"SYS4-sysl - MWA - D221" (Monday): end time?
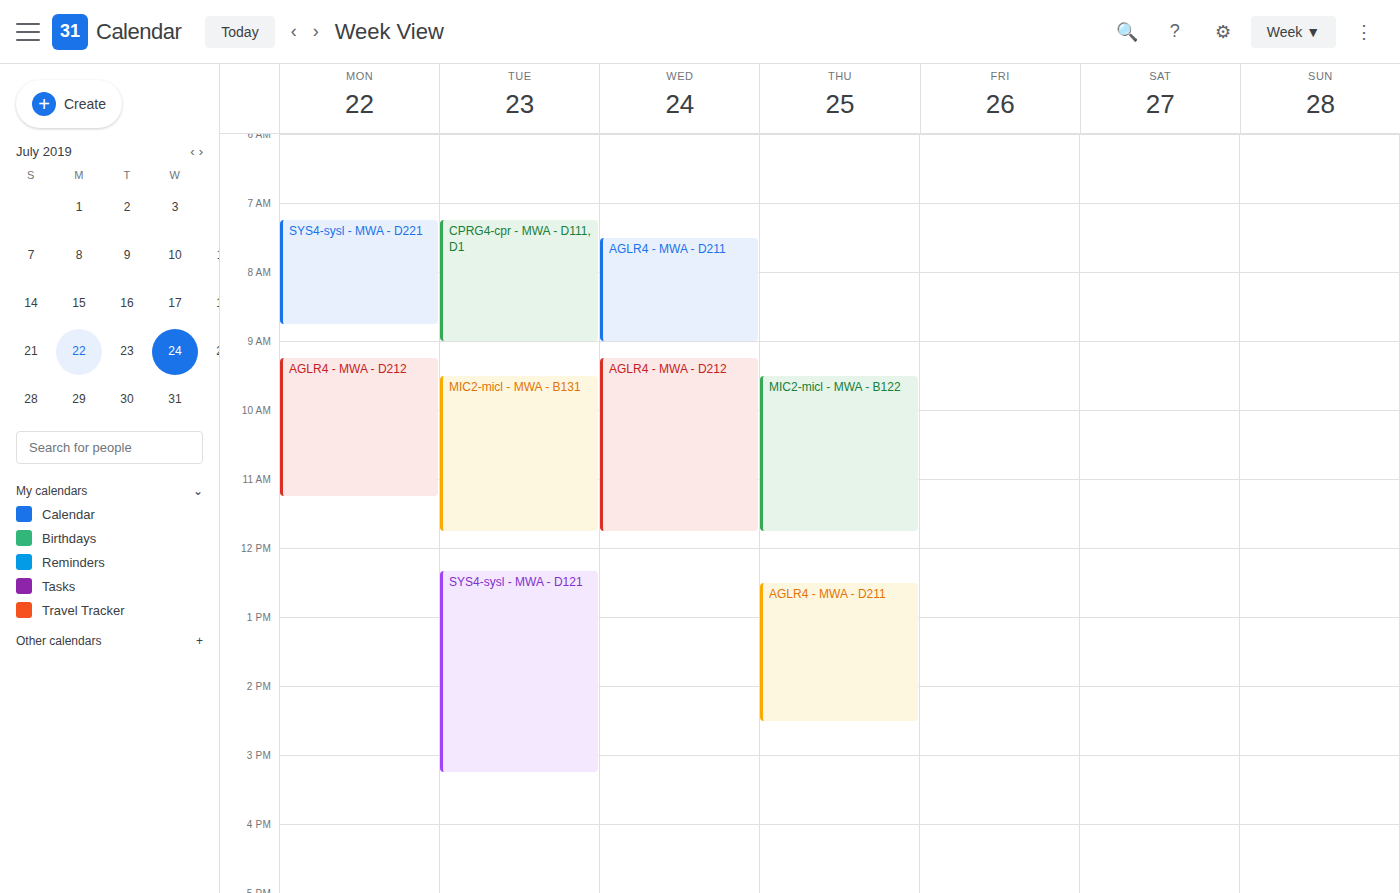
8:45 AM